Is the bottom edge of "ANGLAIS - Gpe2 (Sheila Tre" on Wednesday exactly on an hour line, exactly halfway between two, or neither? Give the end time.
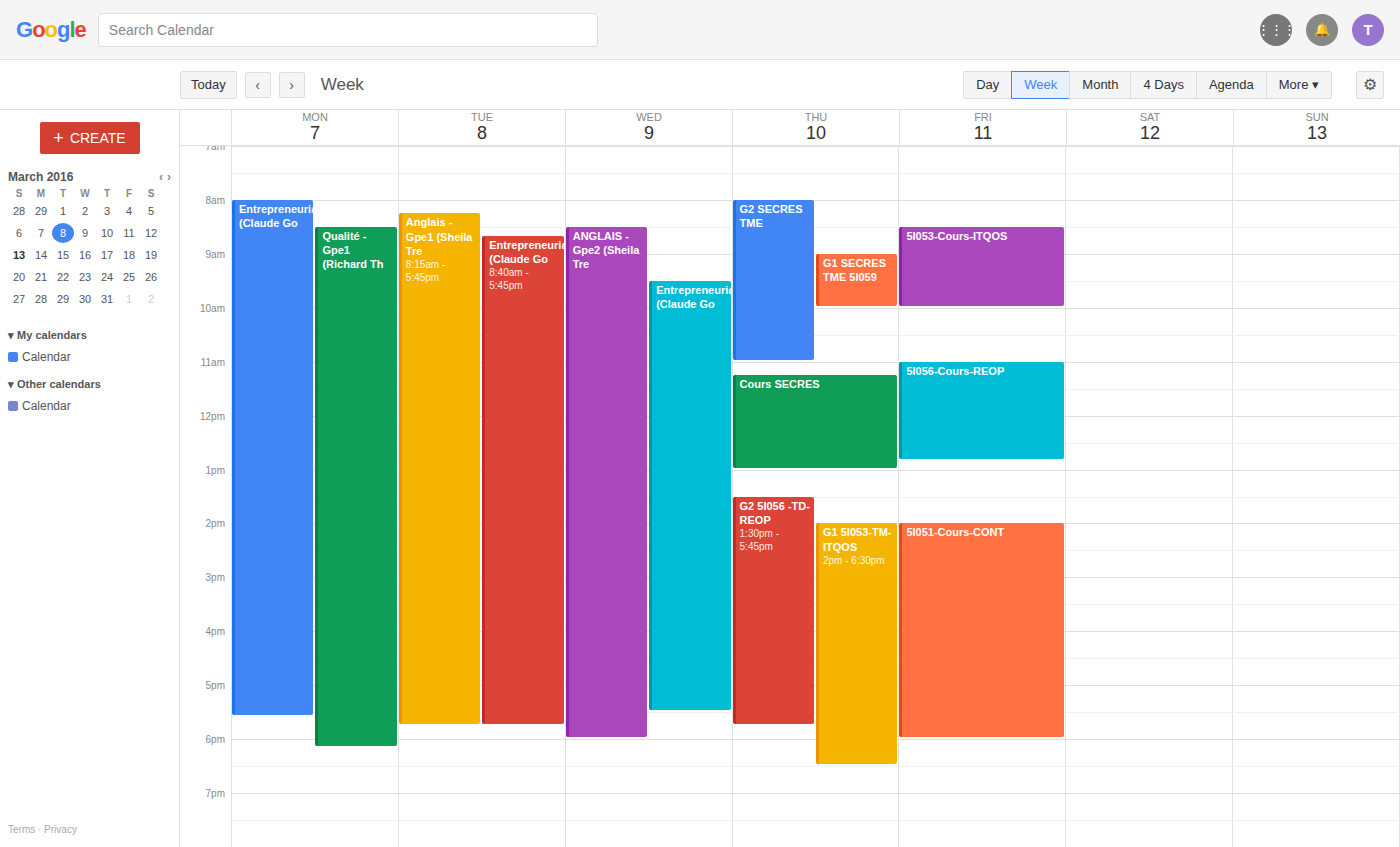
6:00 PM -- exactly on the 6 PM line.